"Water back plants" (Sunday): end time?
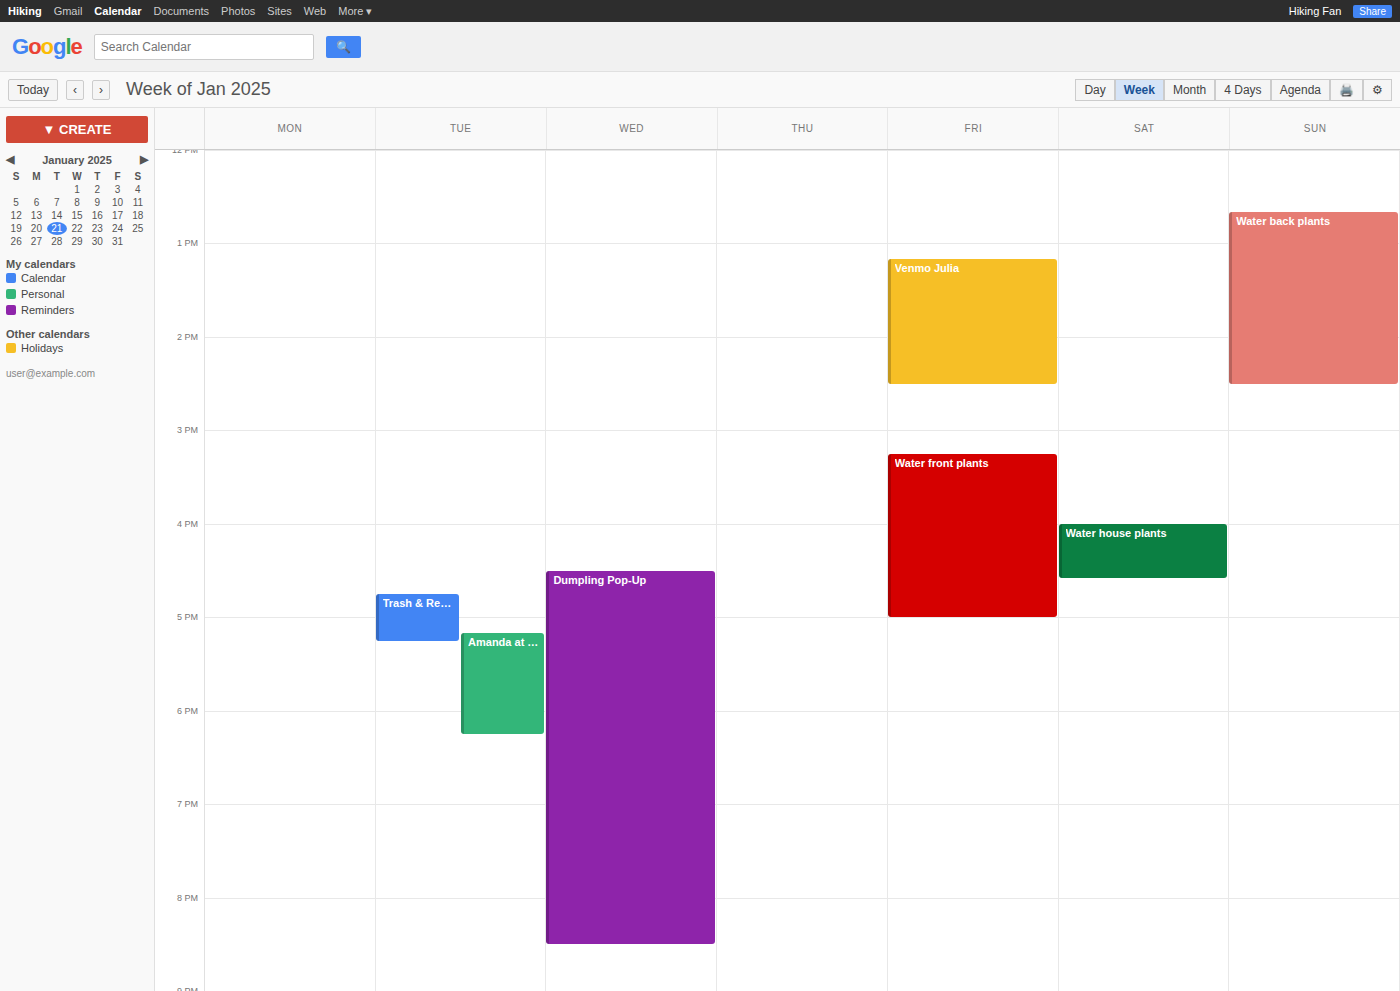
2:30 PM